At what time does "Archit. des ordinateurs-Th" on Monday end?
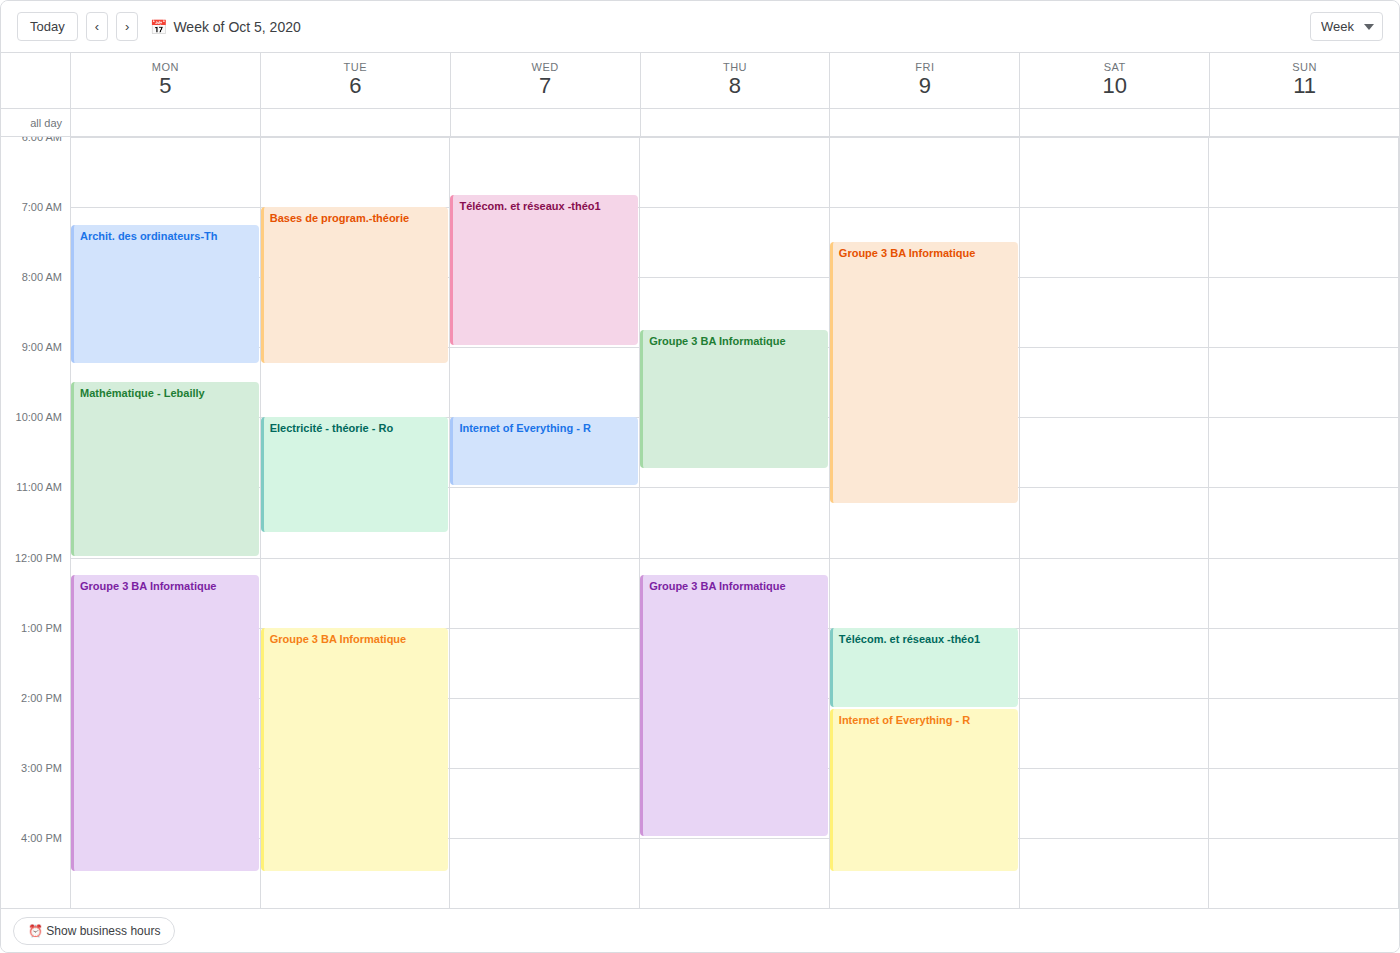
9:15 AM